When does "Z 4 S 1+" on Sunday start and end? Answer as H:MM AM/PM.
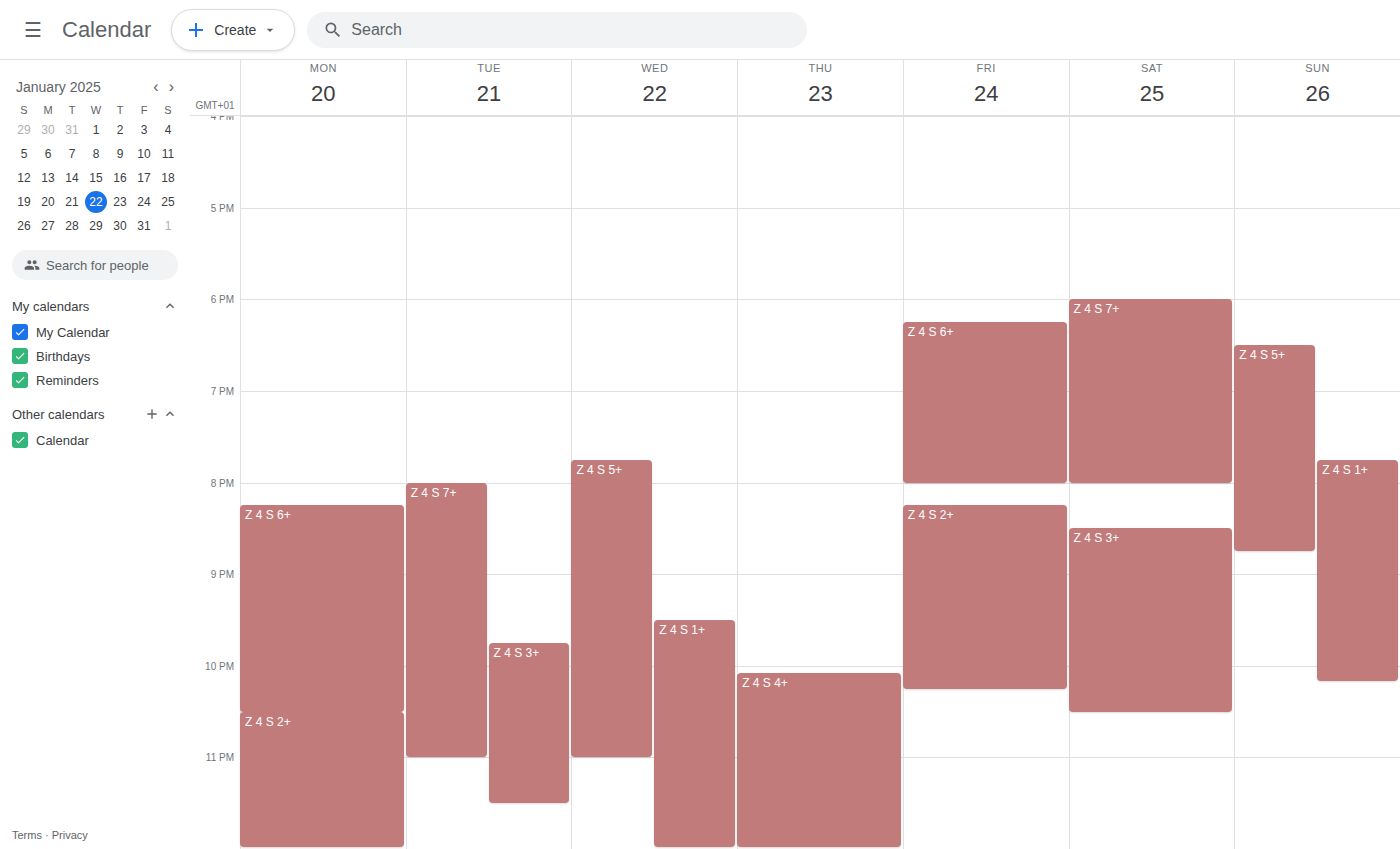
7:45 PM to 10:10 PM